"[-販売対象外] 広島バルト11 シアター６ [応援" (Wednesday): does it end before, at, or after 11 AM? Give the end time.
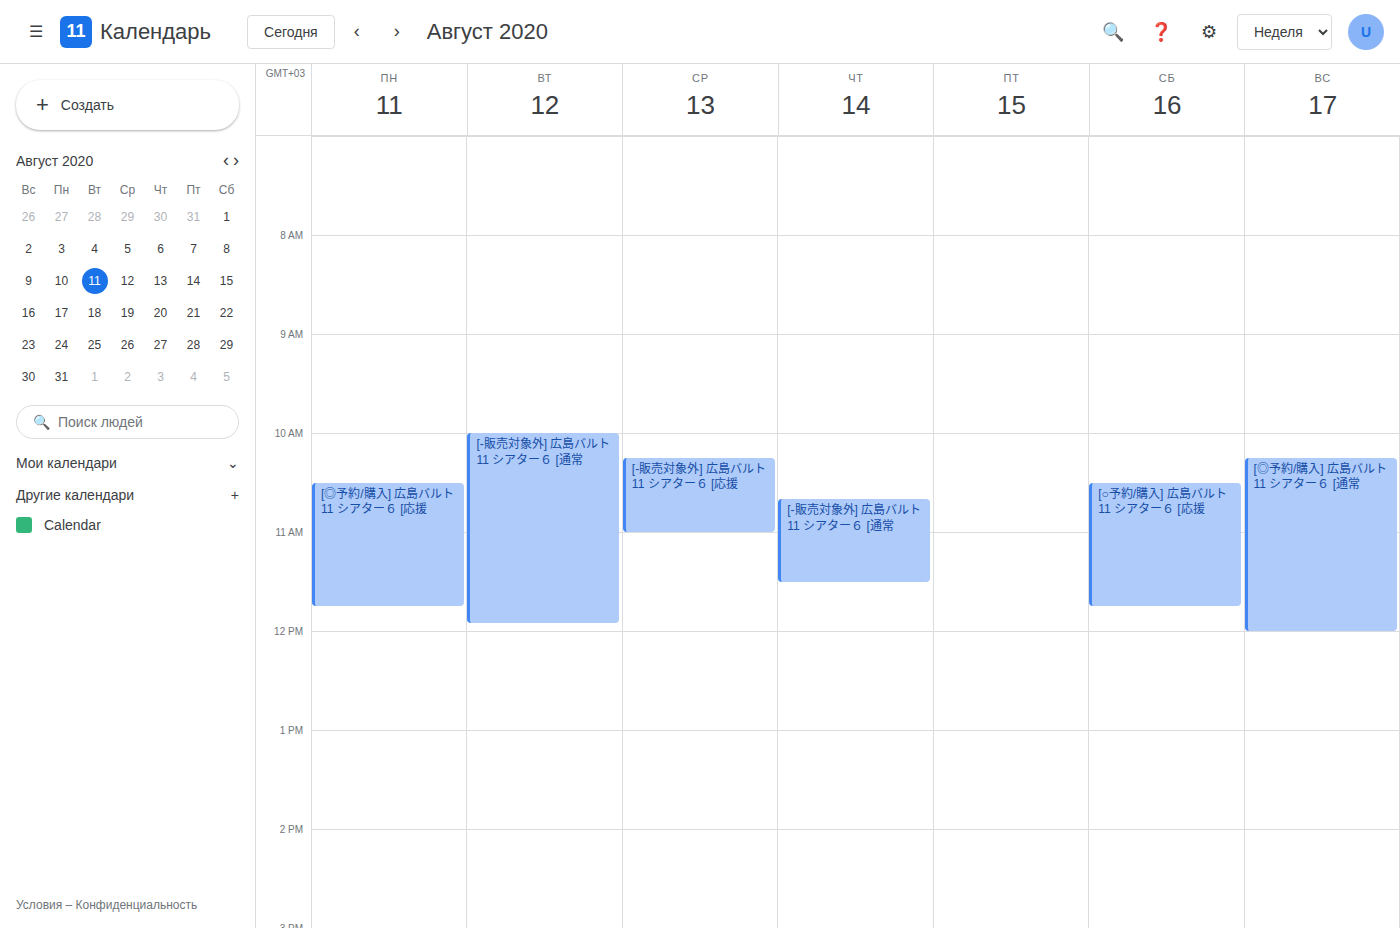
11:00 AM -- exactly at 11 AM, on the 11 AM line.